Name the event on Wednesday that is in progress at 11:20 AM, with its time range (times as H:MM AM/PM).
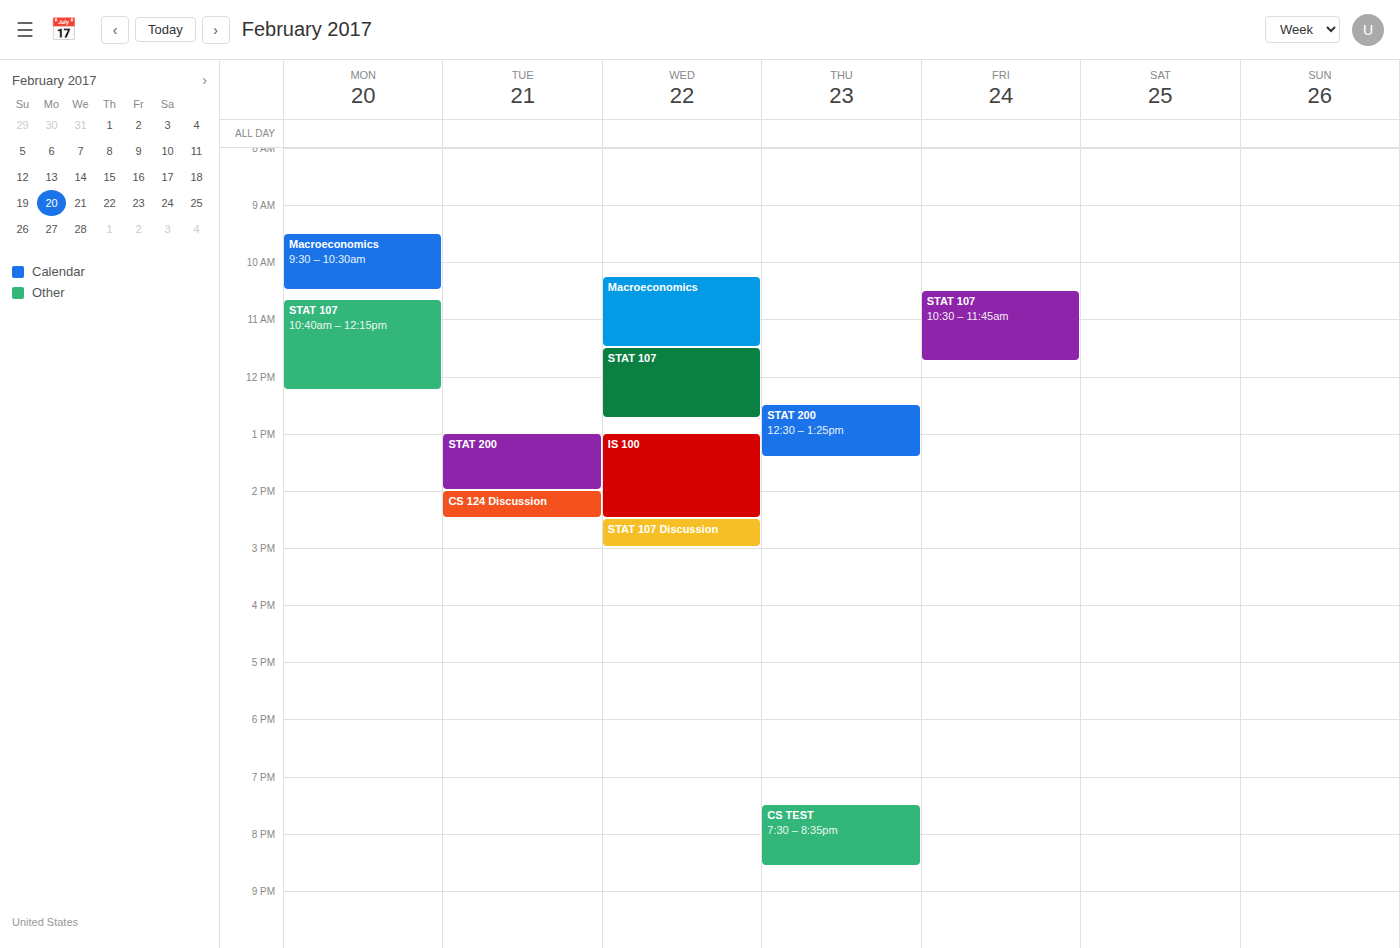
"Macroeconomics", 10:15 AM to 11:30 AM